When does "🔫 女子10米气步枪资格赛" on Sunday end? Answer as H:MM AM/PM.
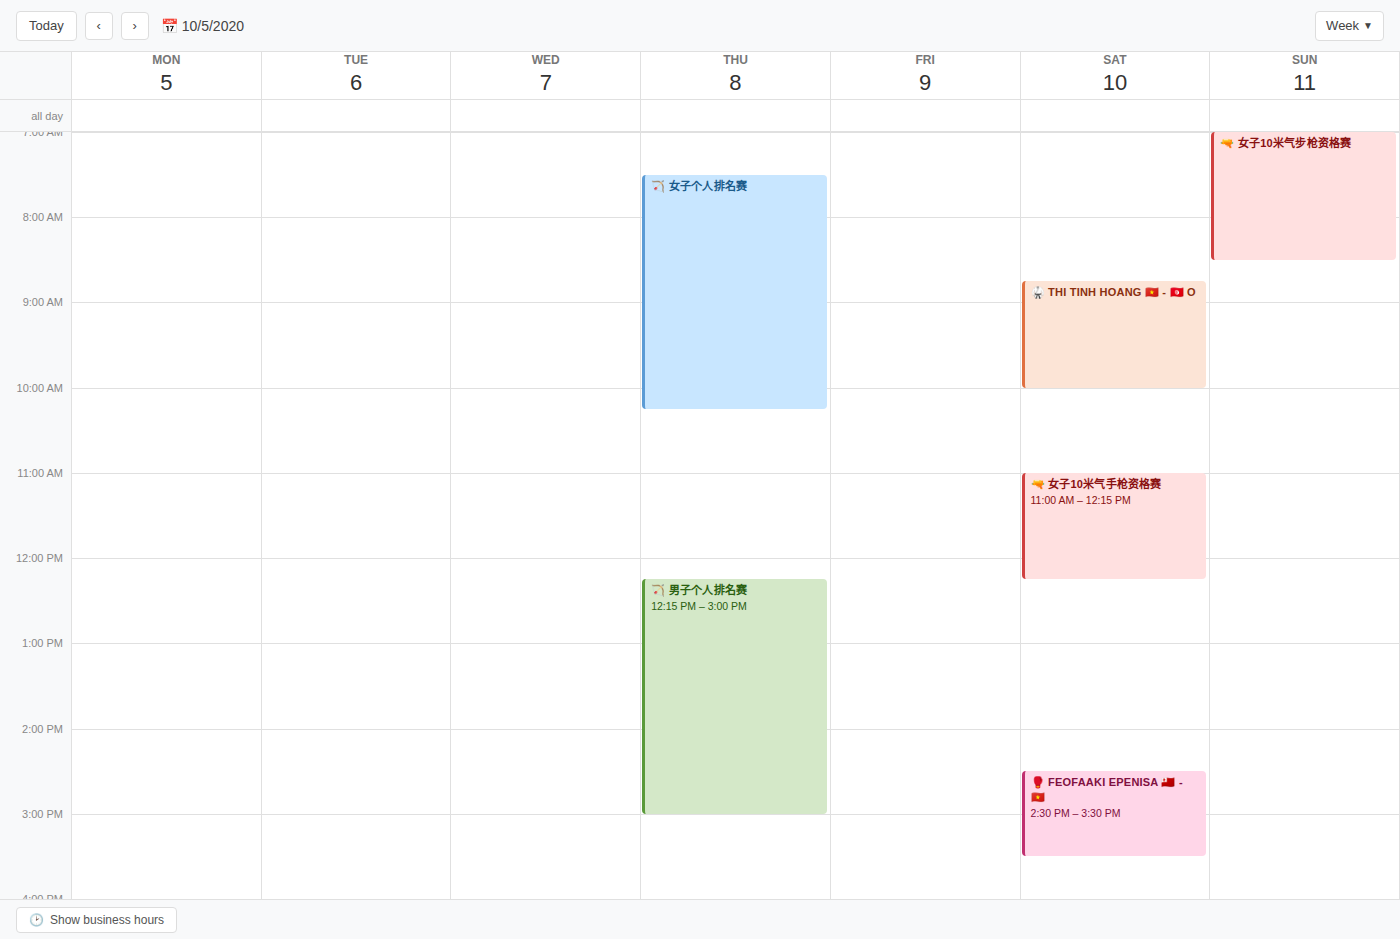
8:30 AM